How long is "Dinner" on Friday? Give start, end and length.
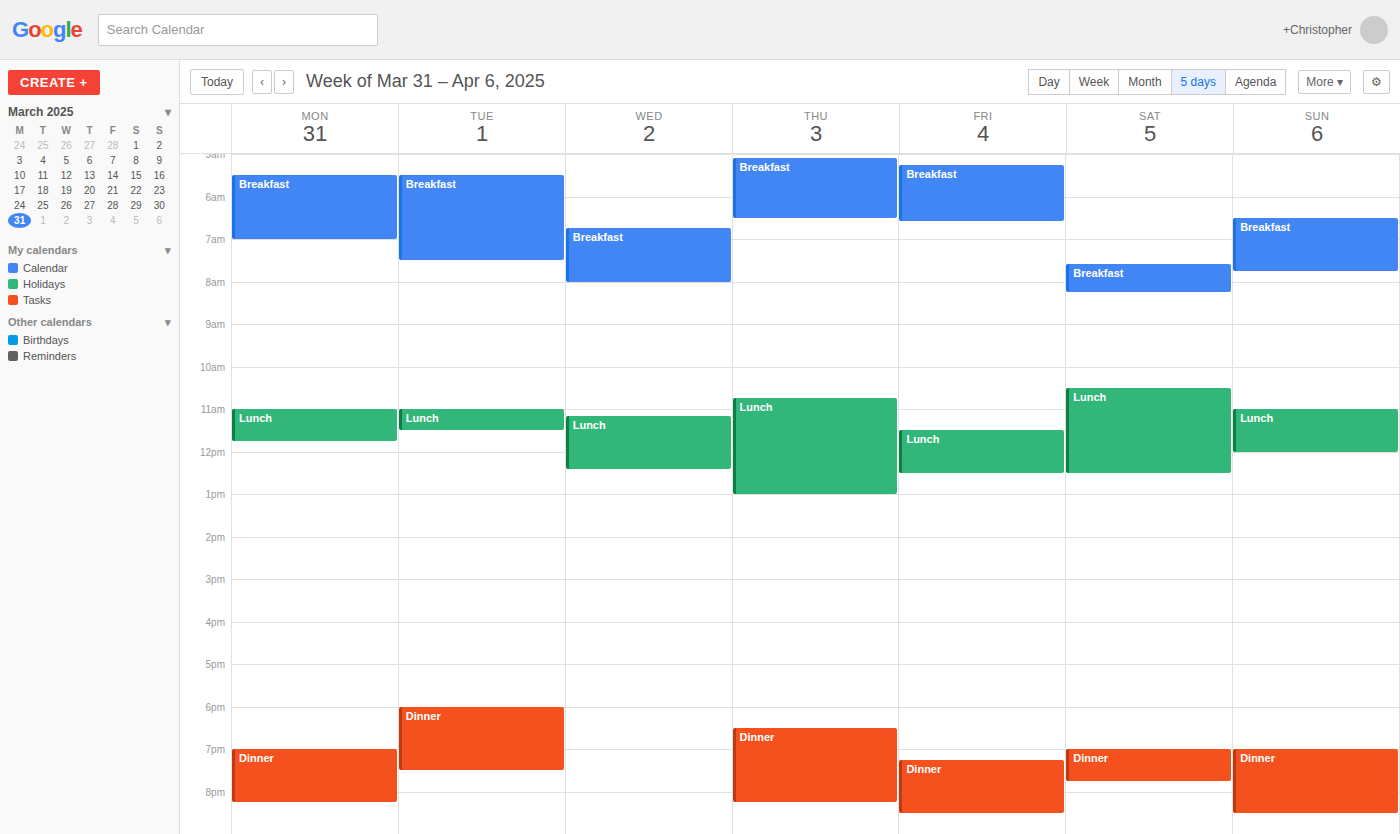
7:15 PM to 8:30 PM, 1 hour 15 minutes